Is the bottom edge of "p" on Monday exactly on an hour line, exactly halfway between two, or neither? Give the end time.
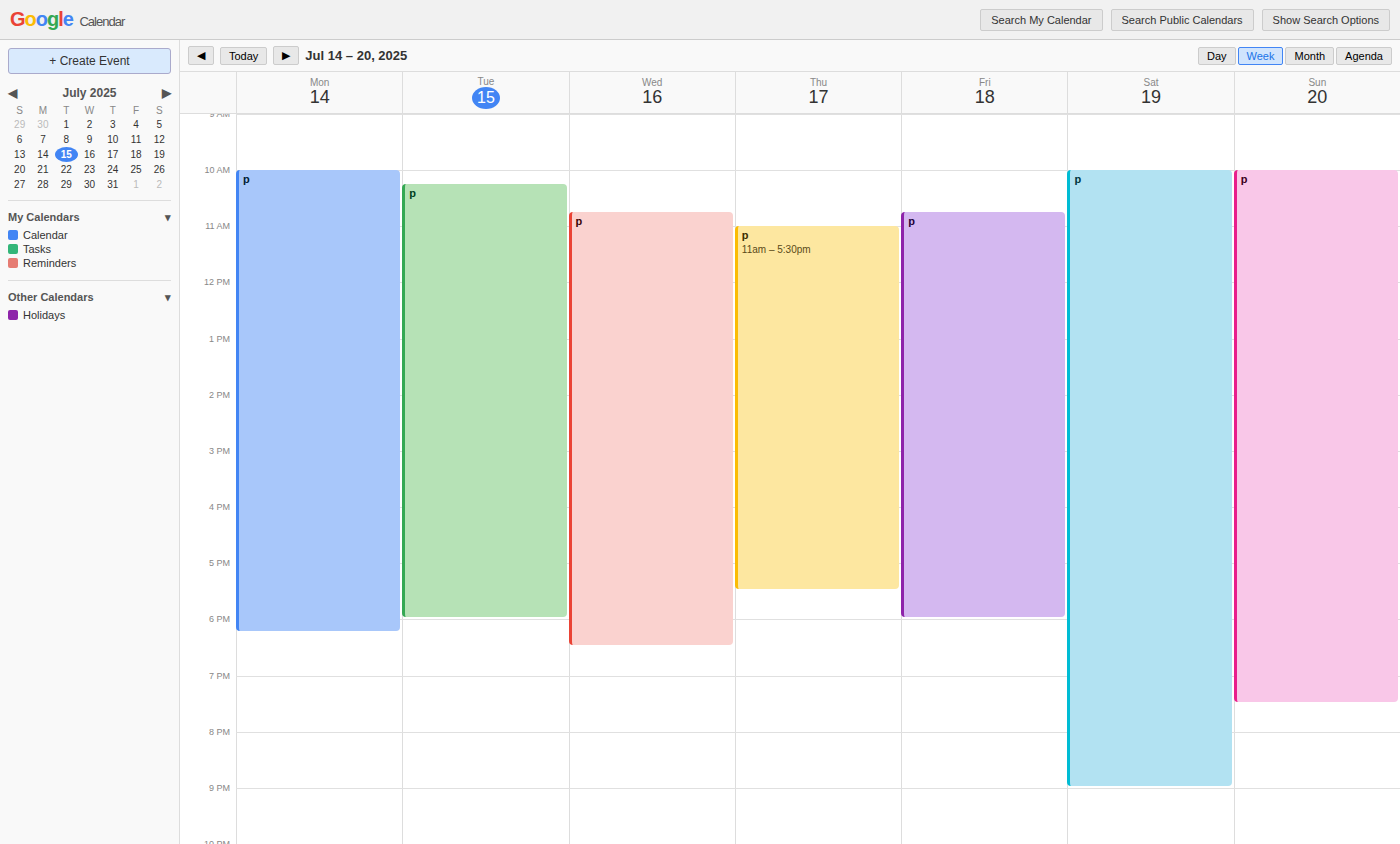
6:15 PM -- neither: a quarter of the way from the 6 PM line to the 7 PM line.